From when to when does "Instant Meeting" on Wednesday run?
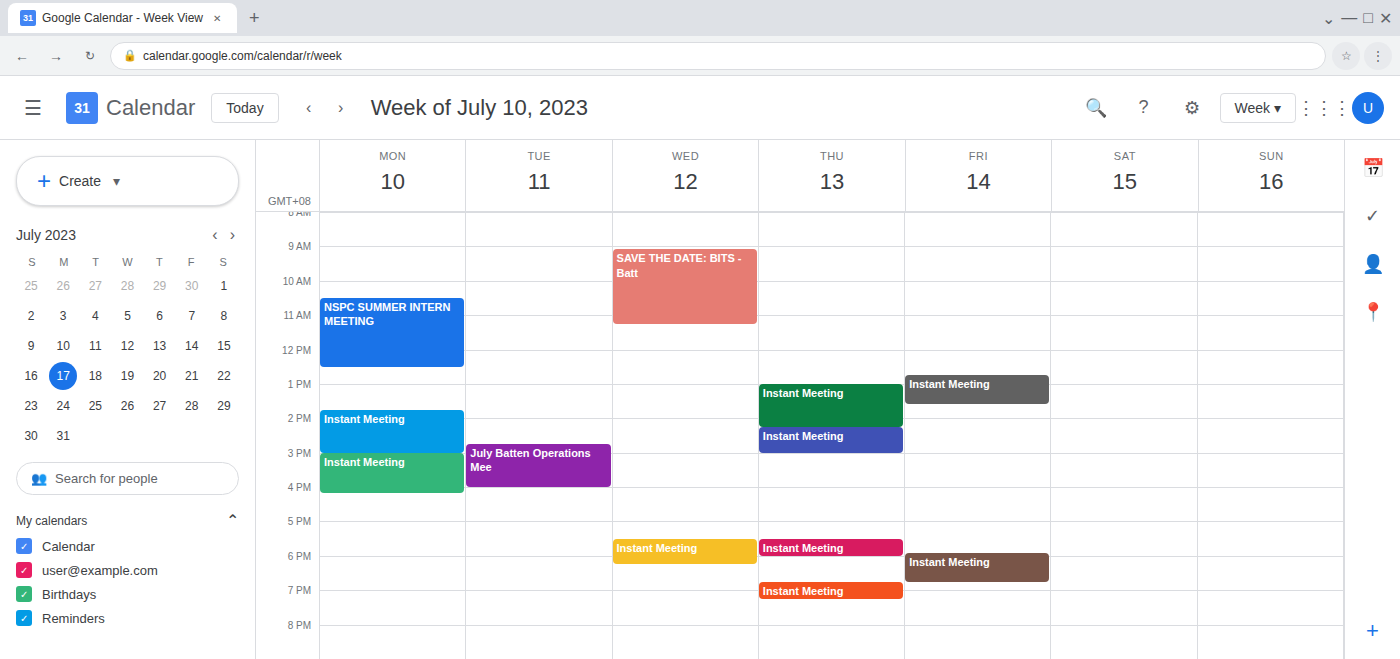
5:30 PM to 6:15 PM